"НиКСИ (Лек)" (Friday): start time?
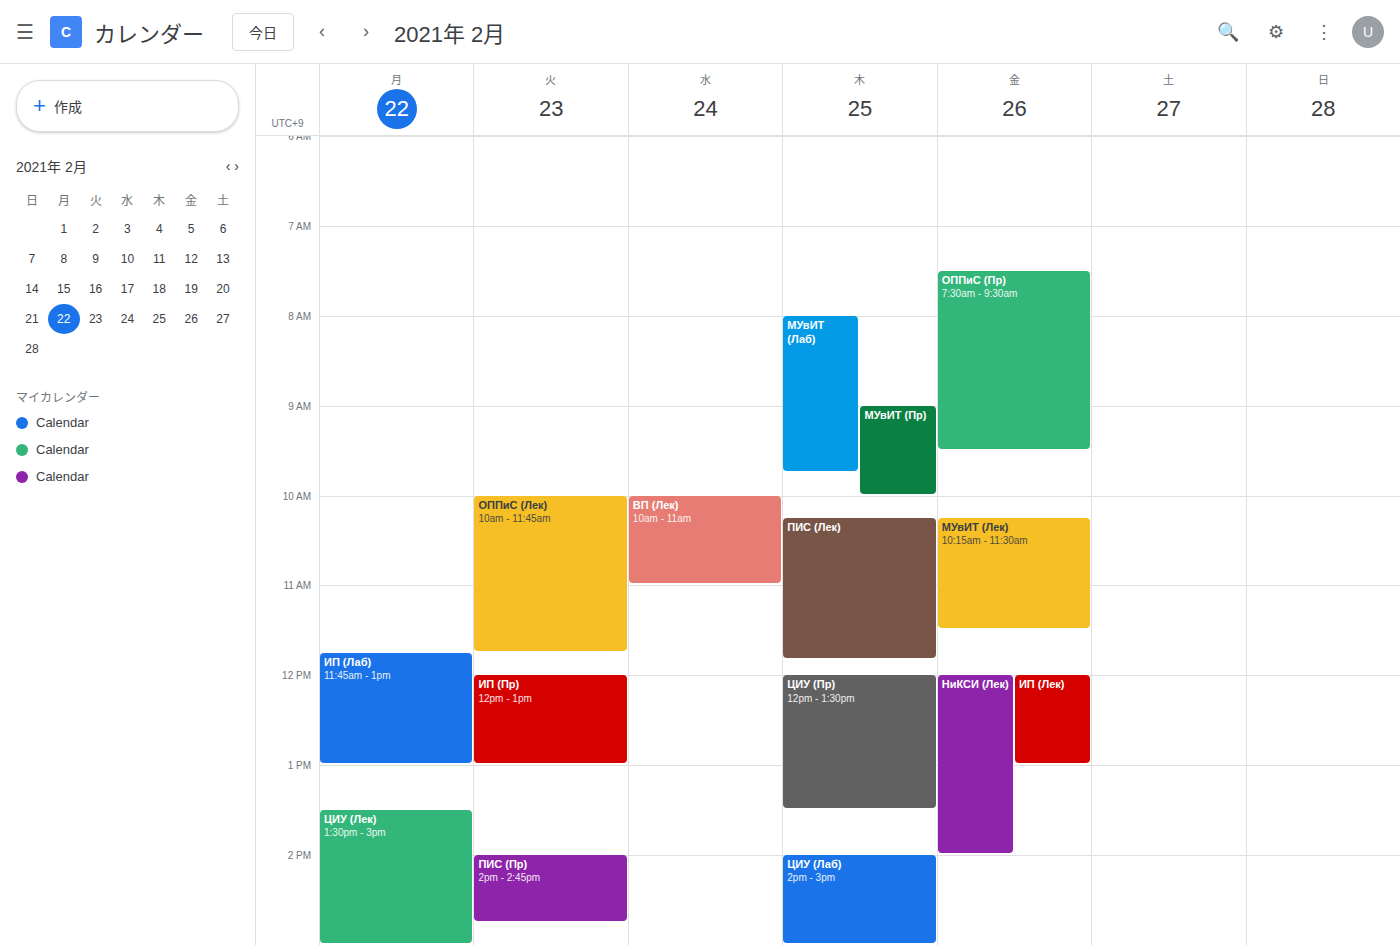
12:00 PM